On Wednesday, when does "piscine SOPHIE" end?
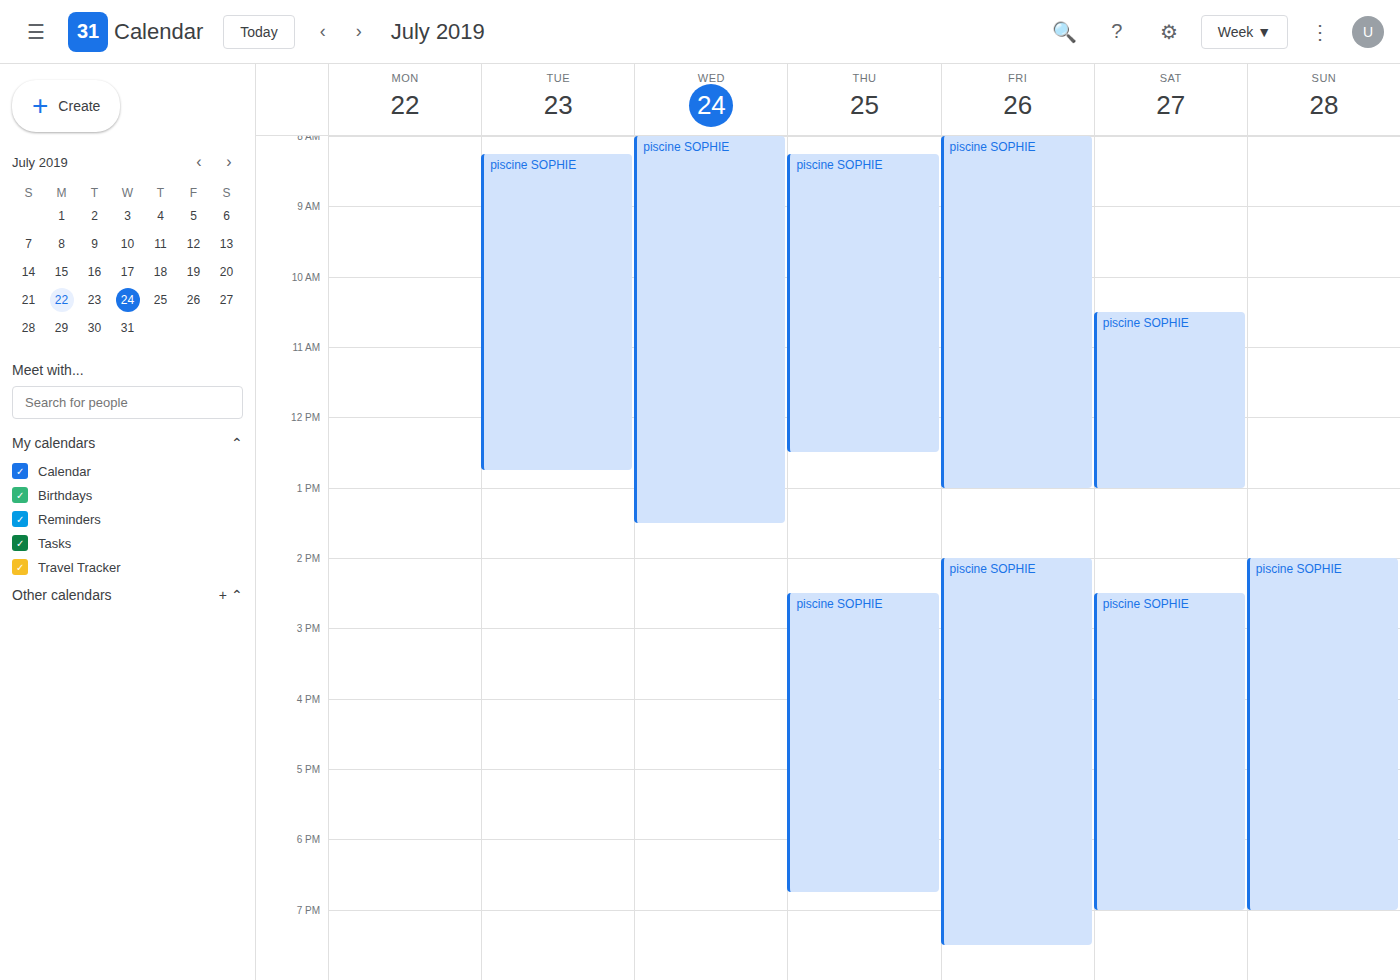
1:30 PM